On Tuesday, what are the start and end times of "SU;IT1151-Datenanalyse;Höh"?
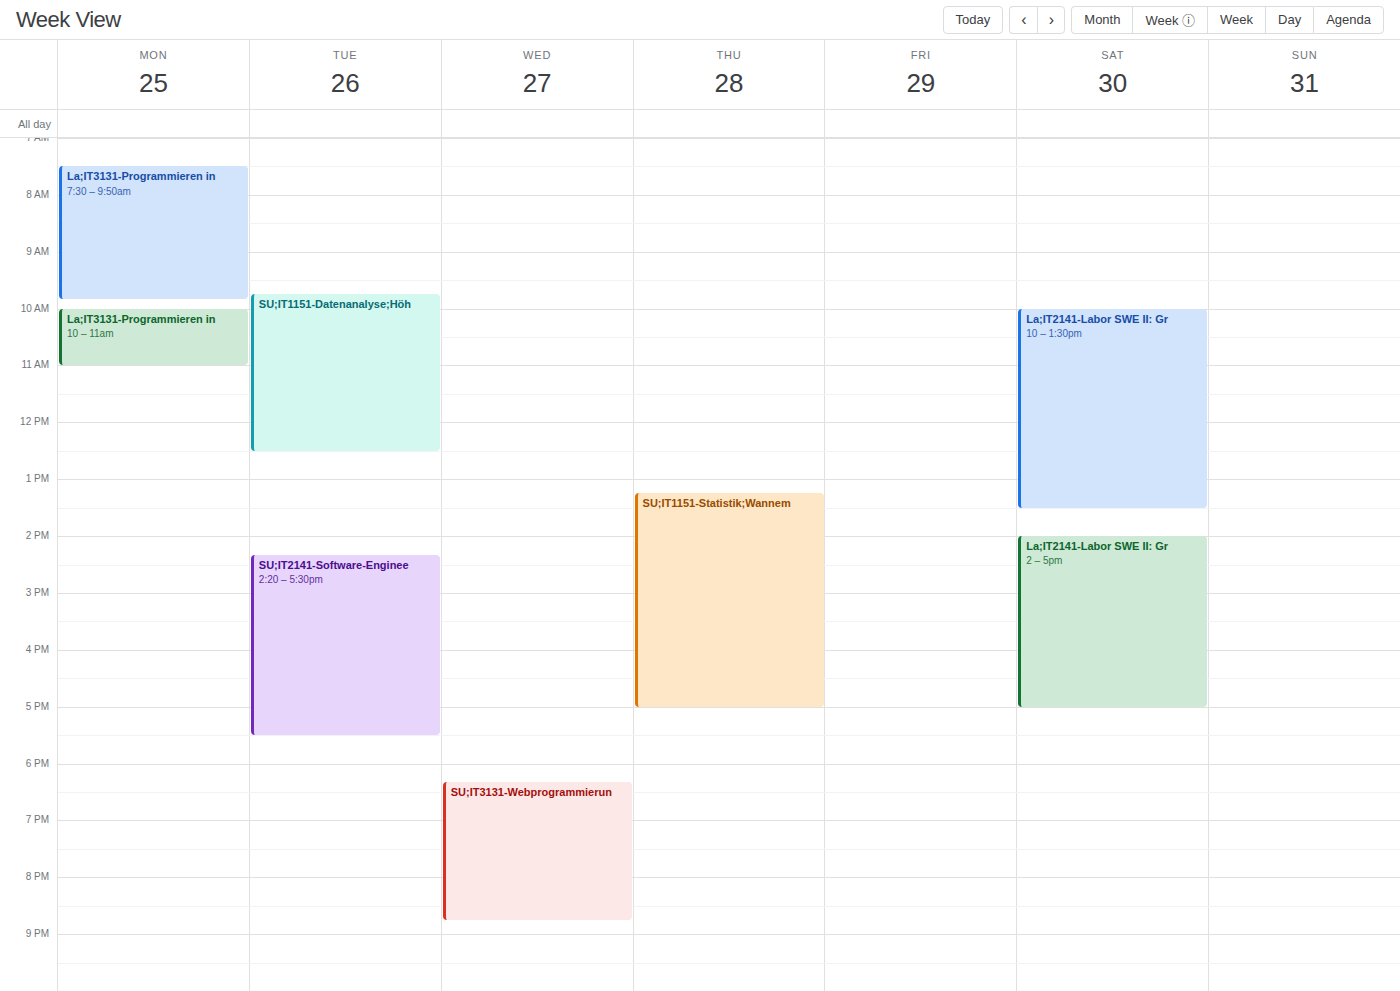
9:45 AM to 12:30 PM